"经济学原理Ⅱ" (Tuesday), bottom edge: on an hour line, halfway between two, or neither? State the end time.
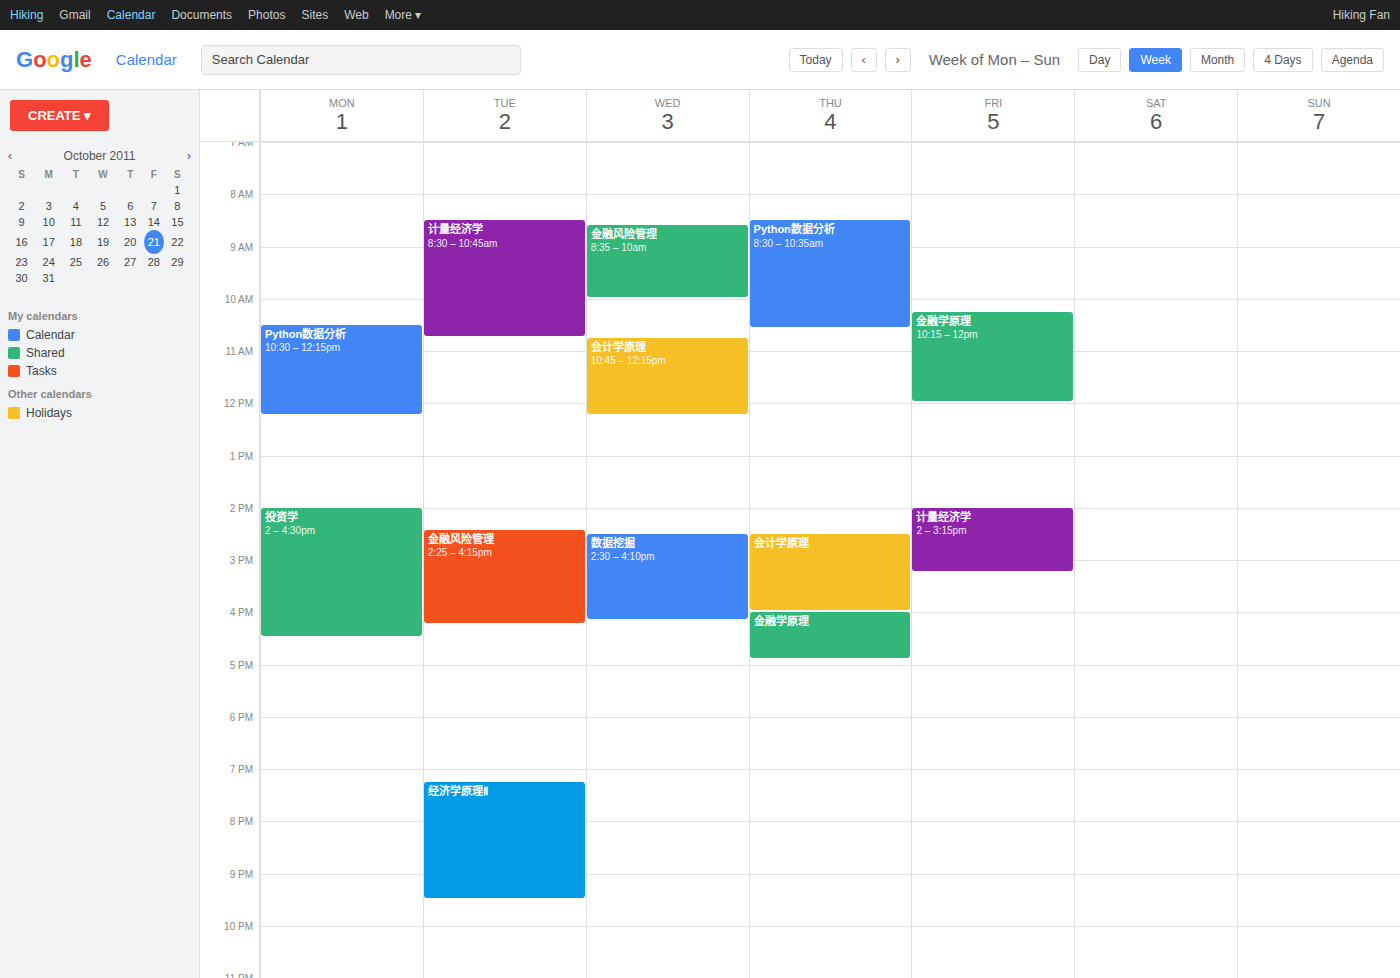
9:30 PM -- halfway between the 9 PM and 10 PM lines.